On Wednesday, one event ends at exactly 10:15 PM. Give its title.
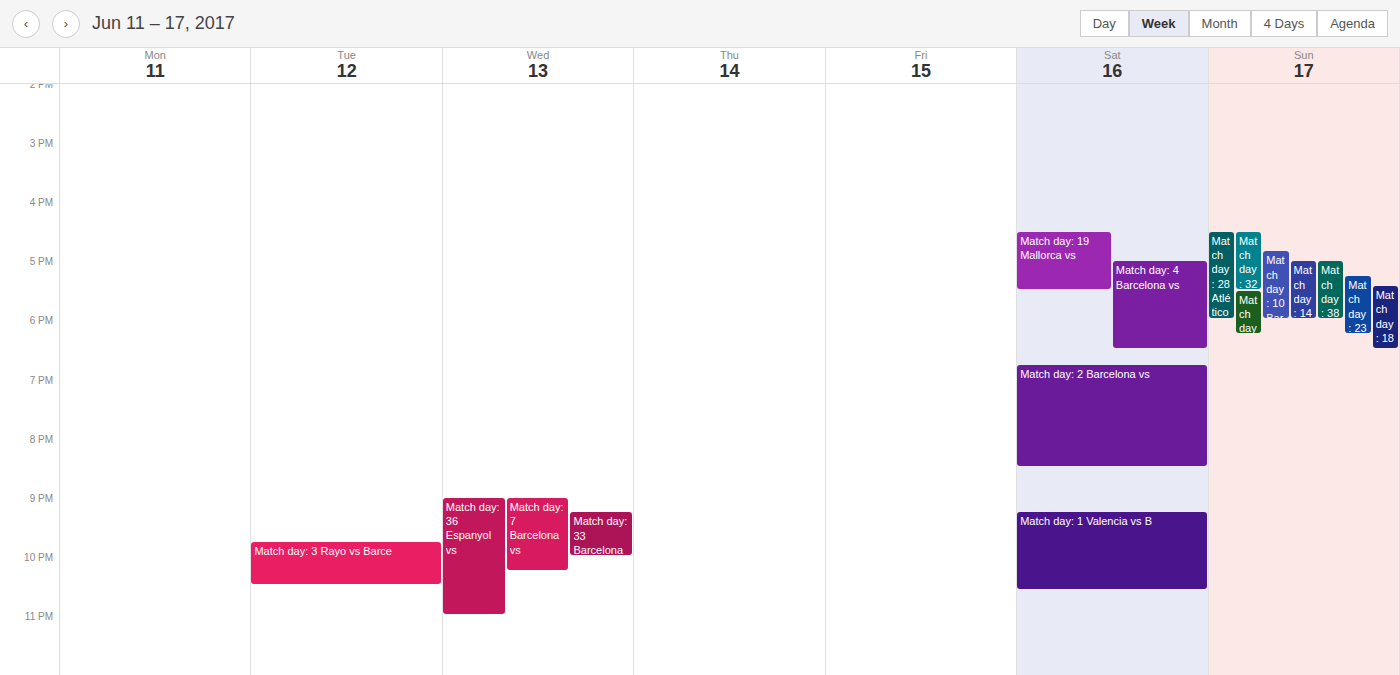
"Match day: 7 Barcelona vs"